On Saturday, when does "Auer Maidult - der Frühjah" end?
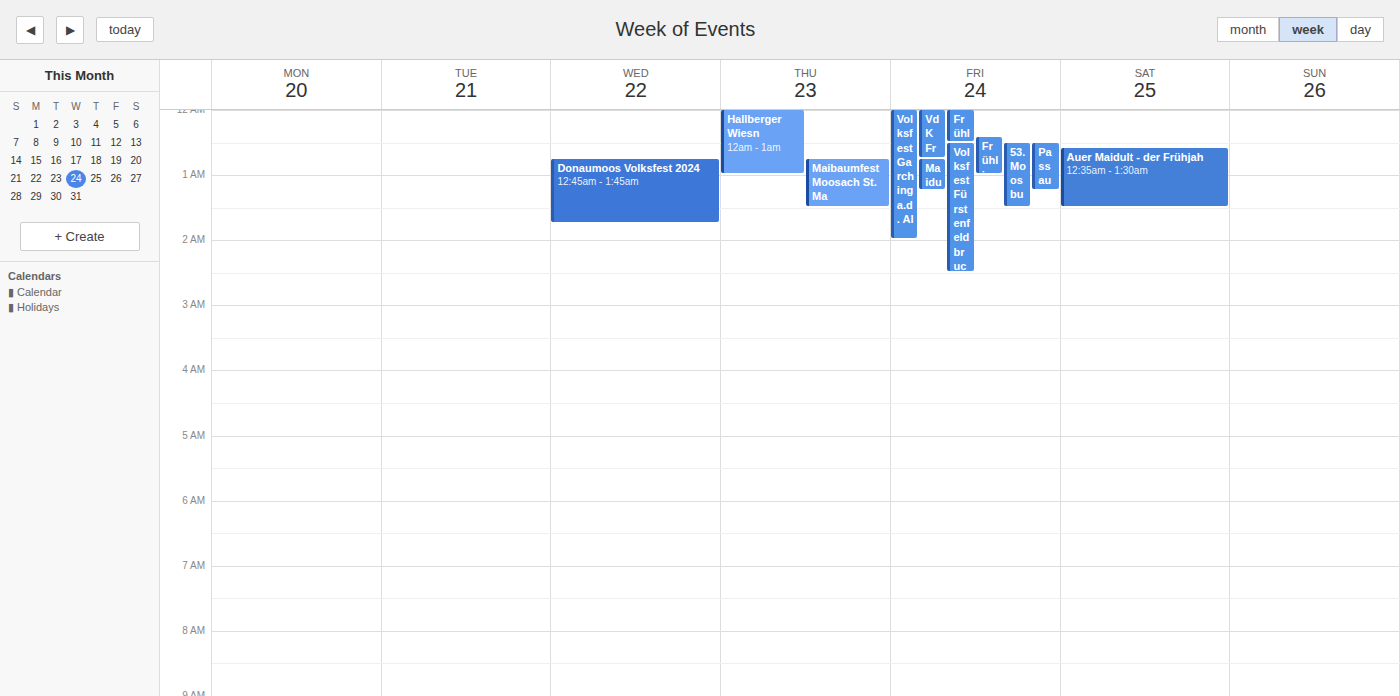
1:30 AM